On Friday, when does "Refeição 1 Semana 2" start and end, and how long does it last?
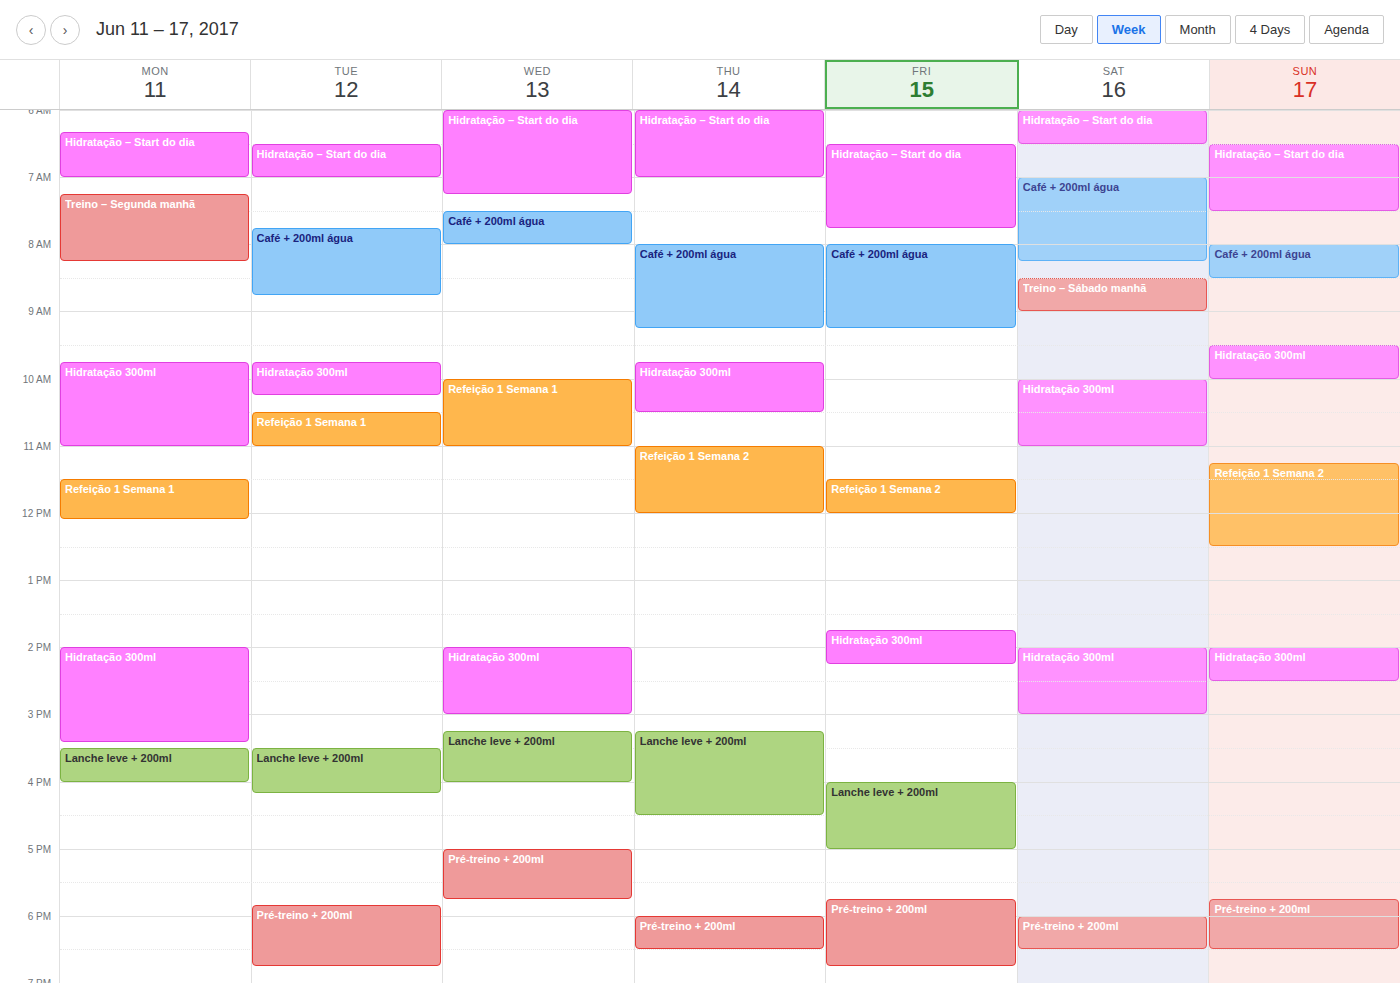
11:30 to 12:00, 30 minutes